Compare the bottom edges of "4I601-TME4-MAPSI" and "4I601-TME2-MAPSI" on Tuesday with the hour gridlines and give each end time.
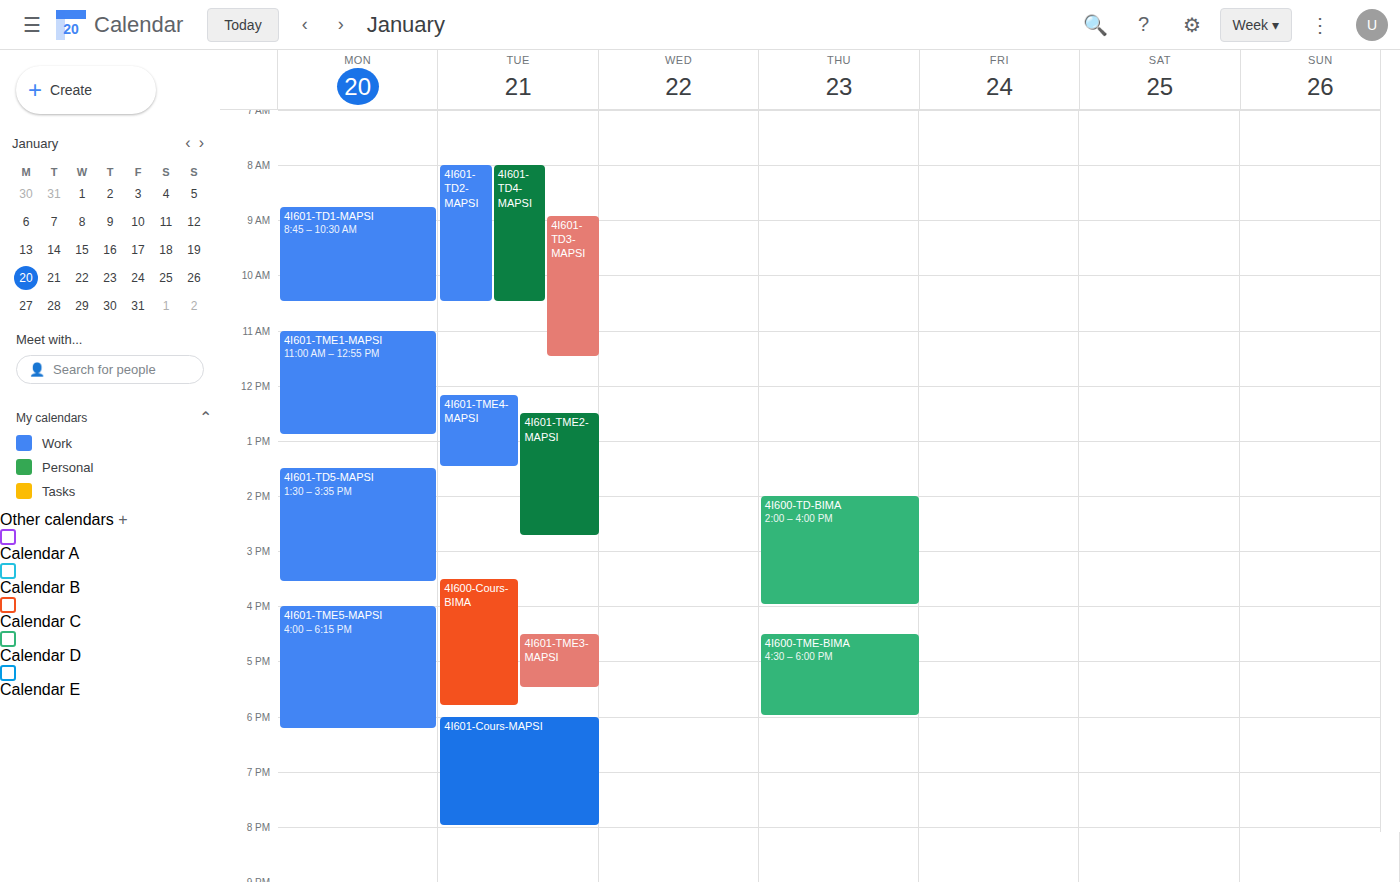
"4I601-TME4-MAPSI": 1:30 PM, halfway between the 1 PM and 2 PM lines. "4I601-TME2-MAPSI": 2:45 PM, neither: three quarters of the way from the 2 PM line to the 3 PM line.